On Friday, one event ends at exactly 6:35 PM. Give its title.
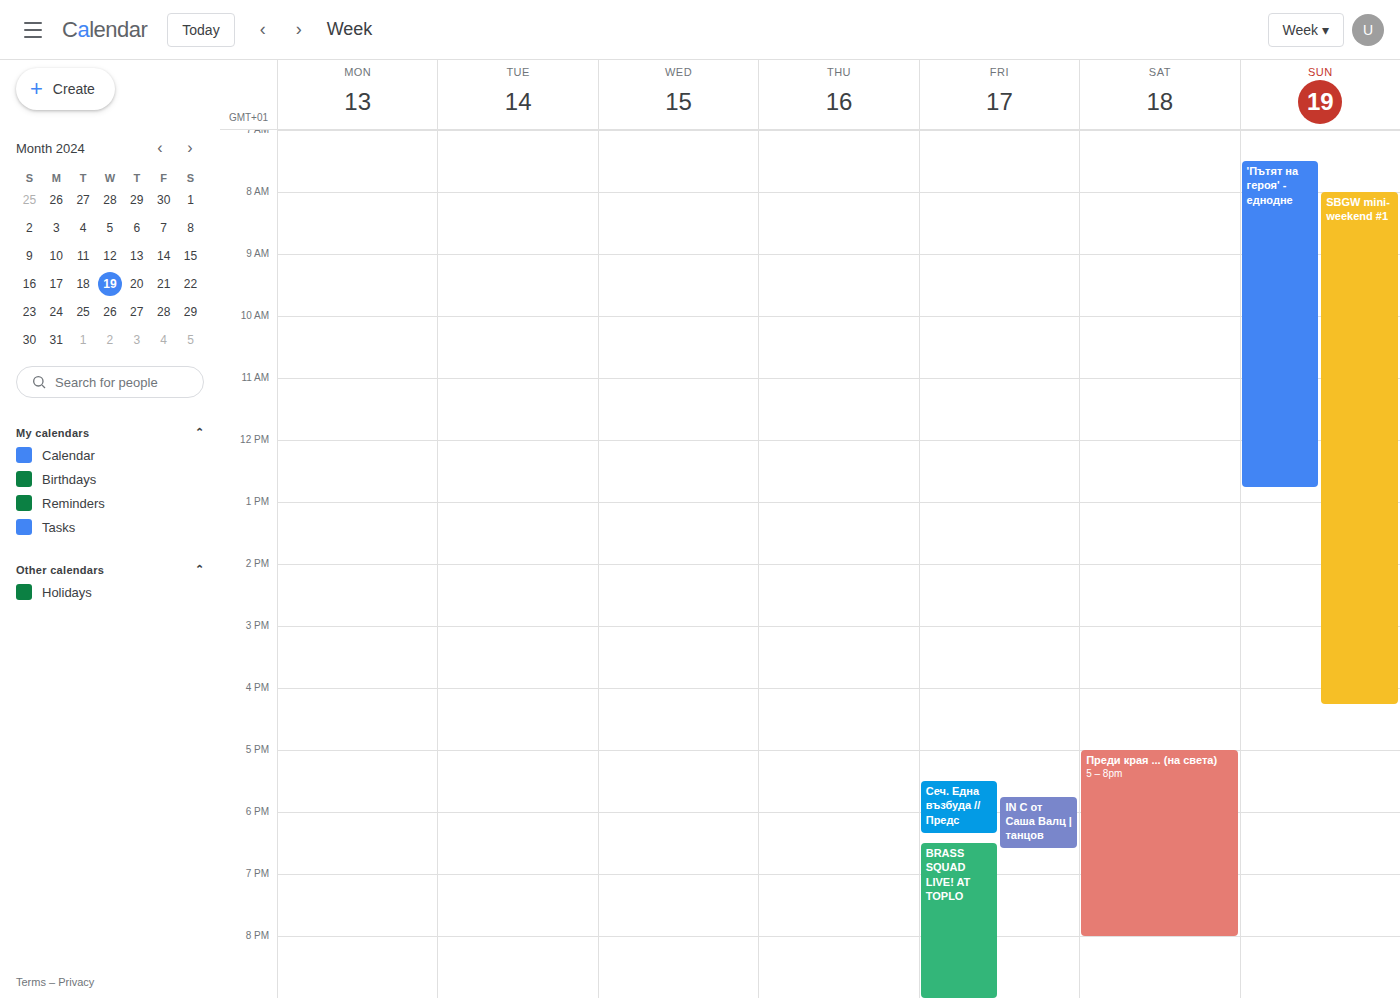
"IN C от Саша Валц | танцов"